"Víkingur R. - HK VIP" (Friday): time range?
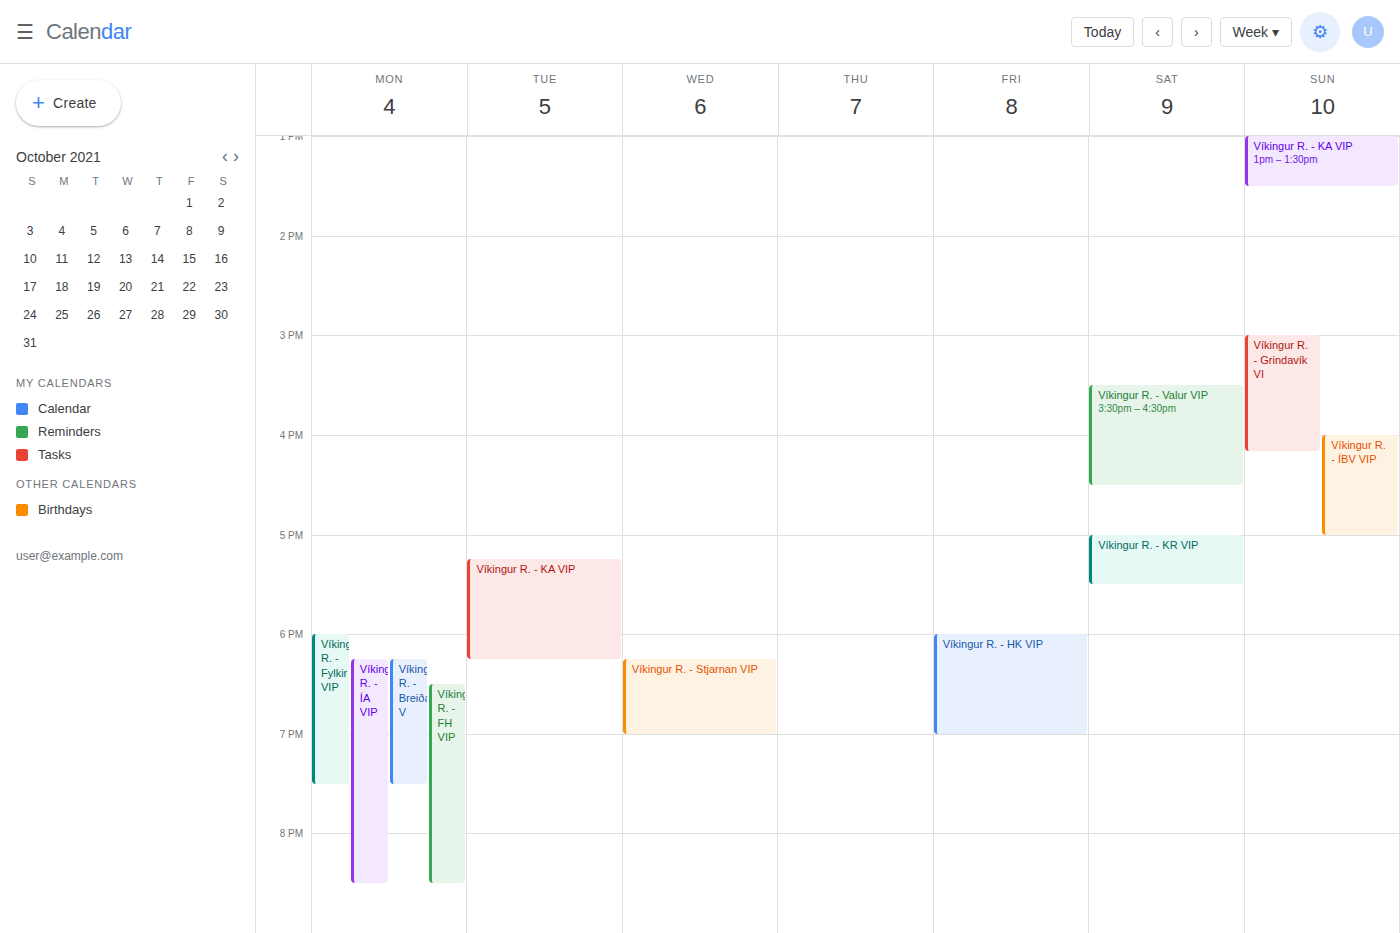
6:00 PM to 7:00 PM